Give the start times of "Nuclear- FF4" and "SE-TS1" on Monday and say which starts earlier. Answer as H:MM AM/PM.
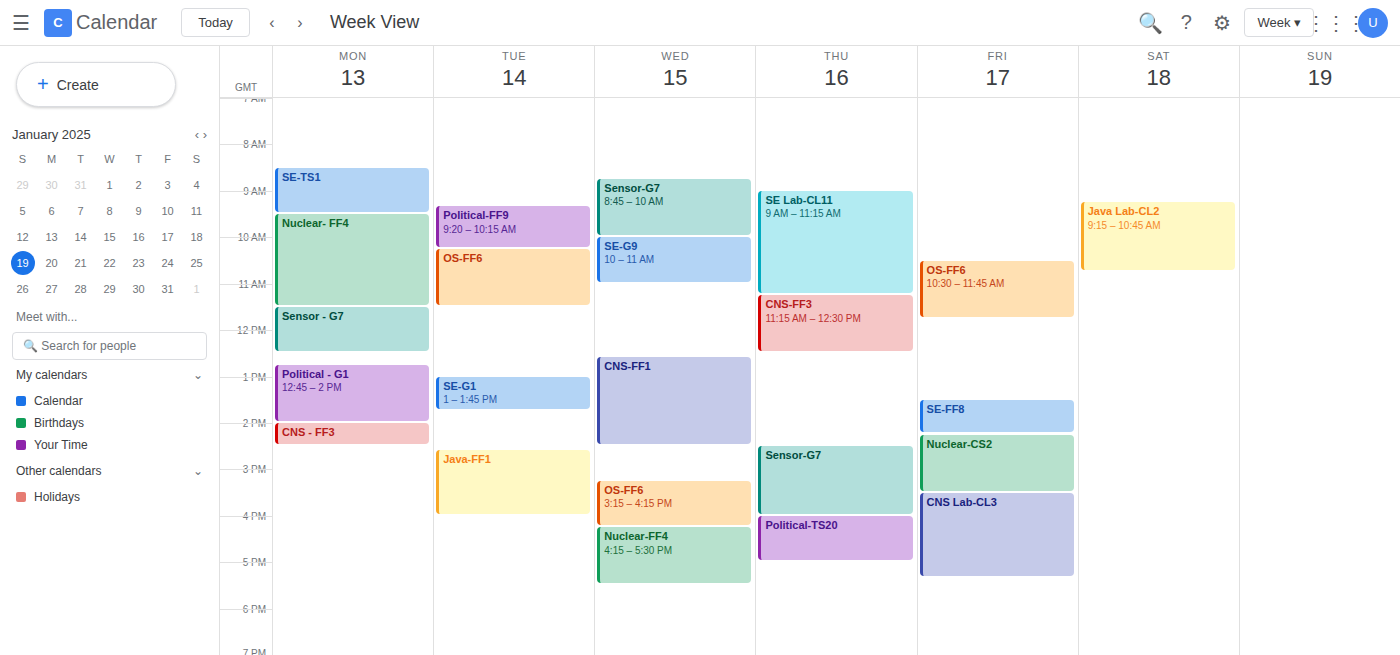
"SE-TS1" 8:30 AM; "Nuclear- FF4" 9:30 AM.